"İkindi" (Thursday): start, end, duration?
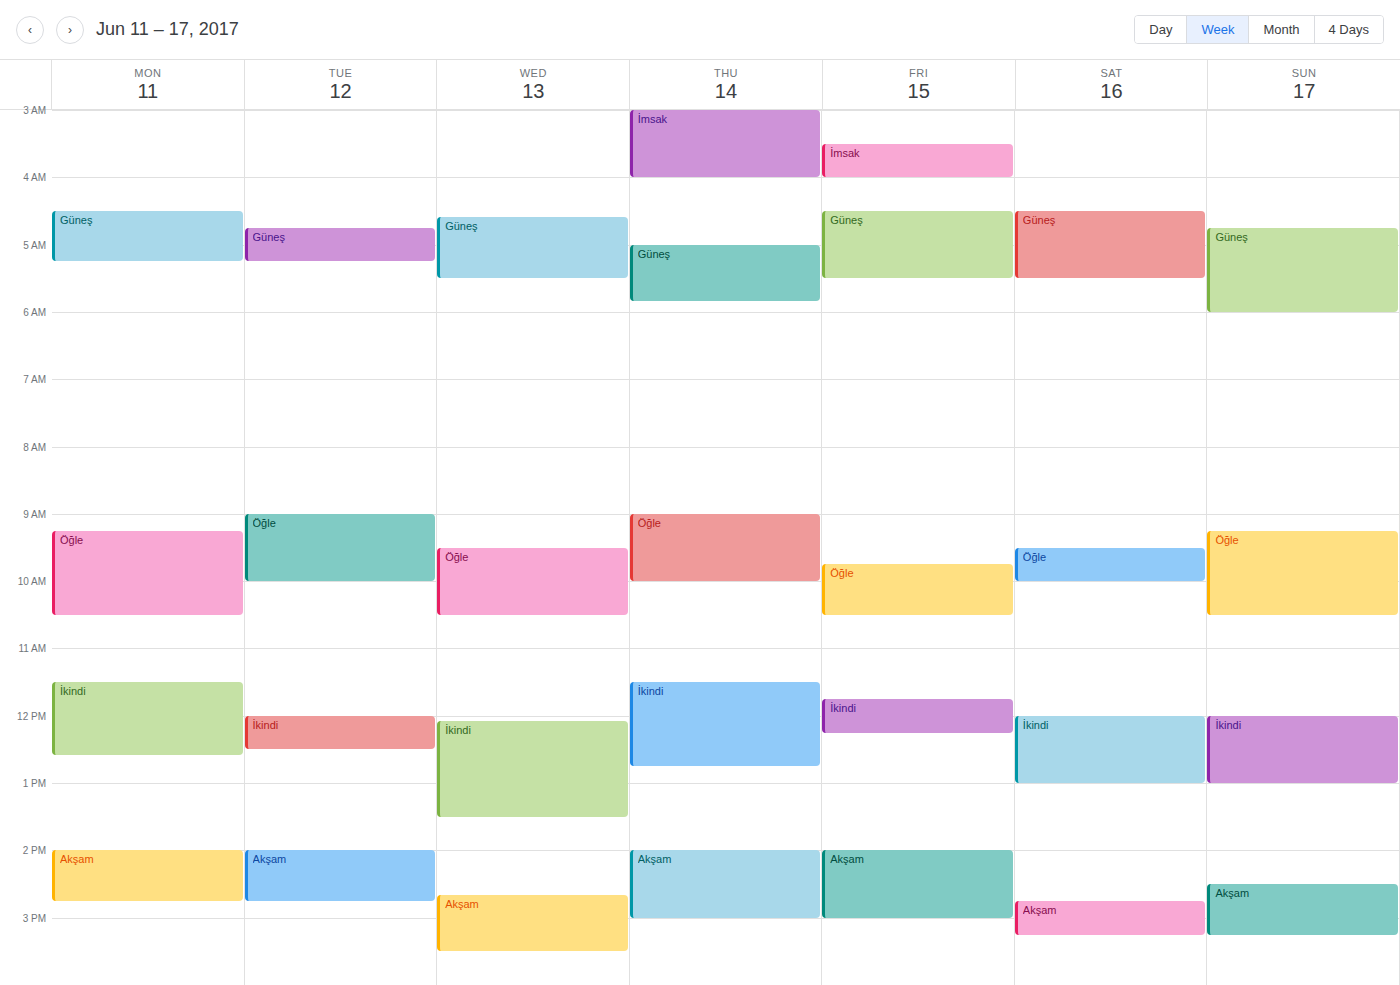
11:30 AM to 12:45 PM, 1 hour 15 minutes